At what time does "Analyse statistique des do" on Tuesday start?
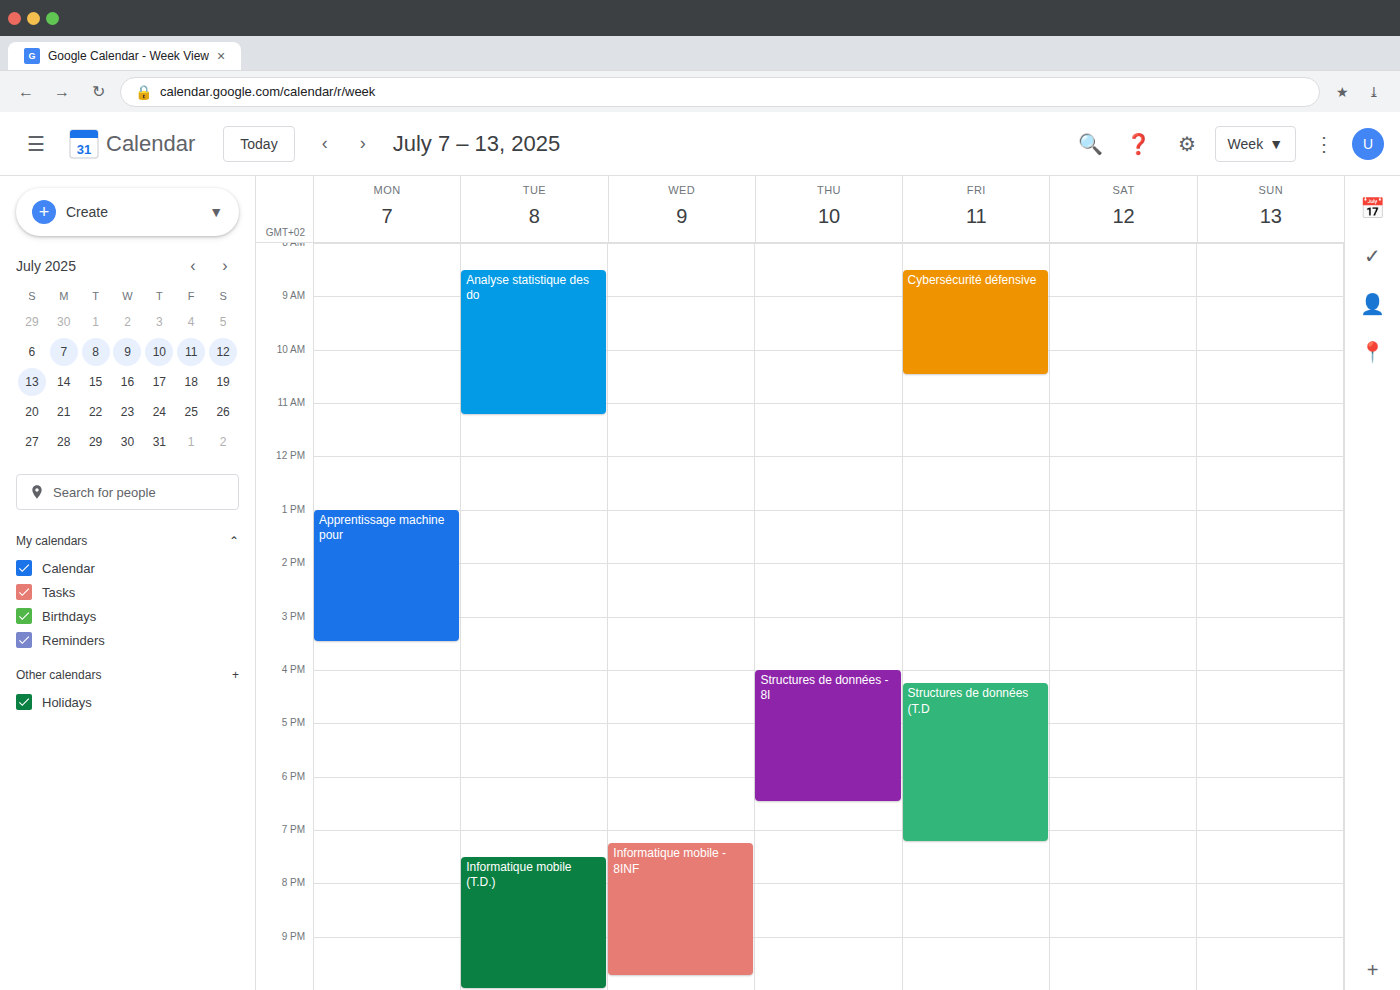
8:30 AM